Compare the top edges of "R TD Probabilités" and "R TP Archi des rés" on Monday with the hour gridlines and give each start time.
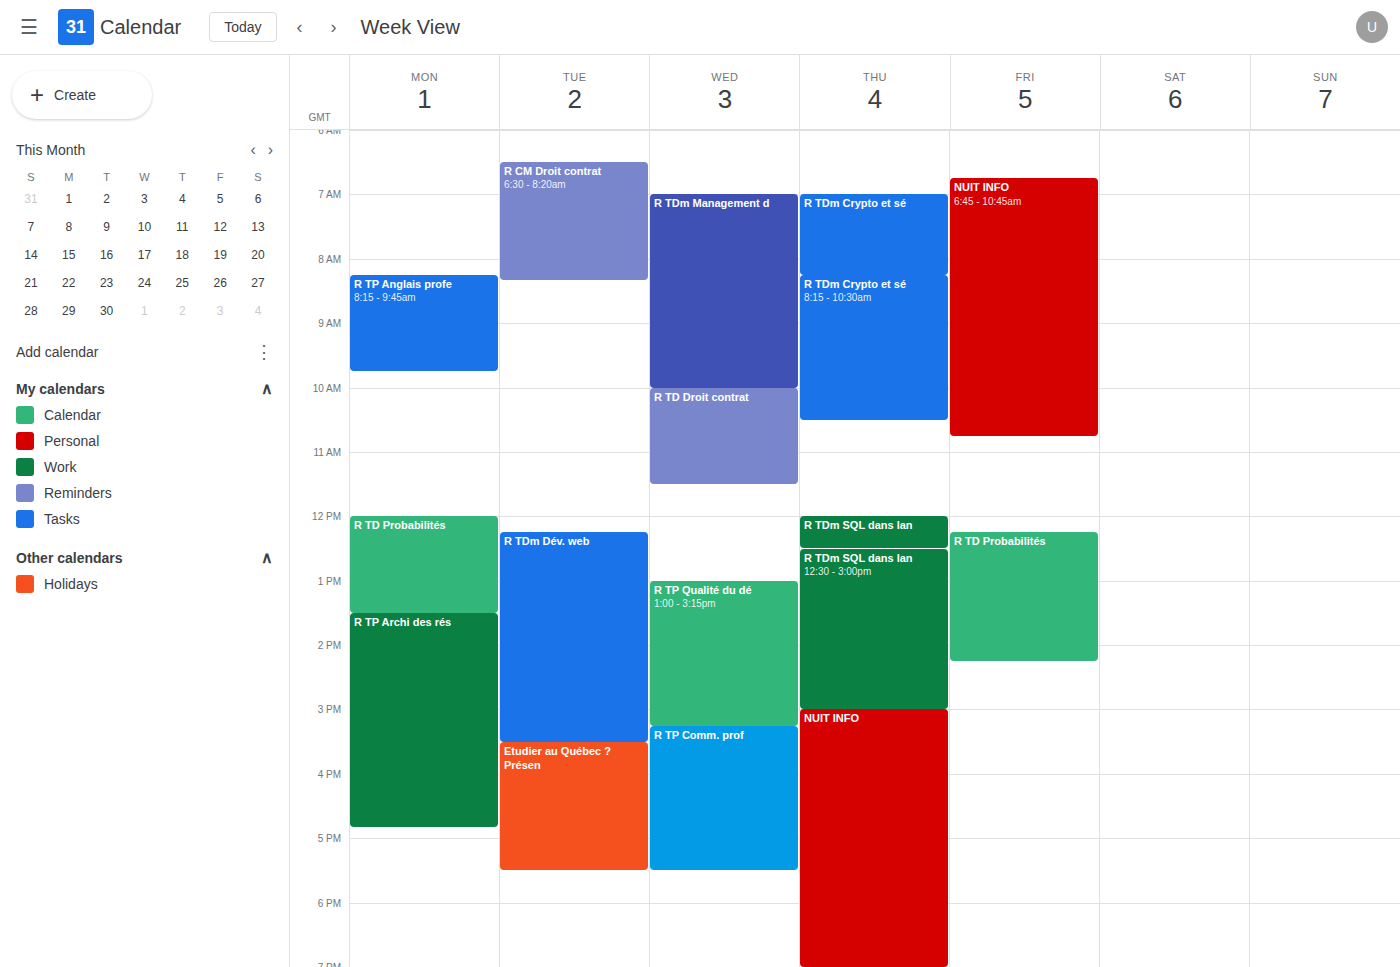
"R TD Probabilités": 12:00 PM, exactly on the 12 PM line. "R TP Archi des rés": 1:30 PM, halfway between the 1 PM and 2 PM lines.